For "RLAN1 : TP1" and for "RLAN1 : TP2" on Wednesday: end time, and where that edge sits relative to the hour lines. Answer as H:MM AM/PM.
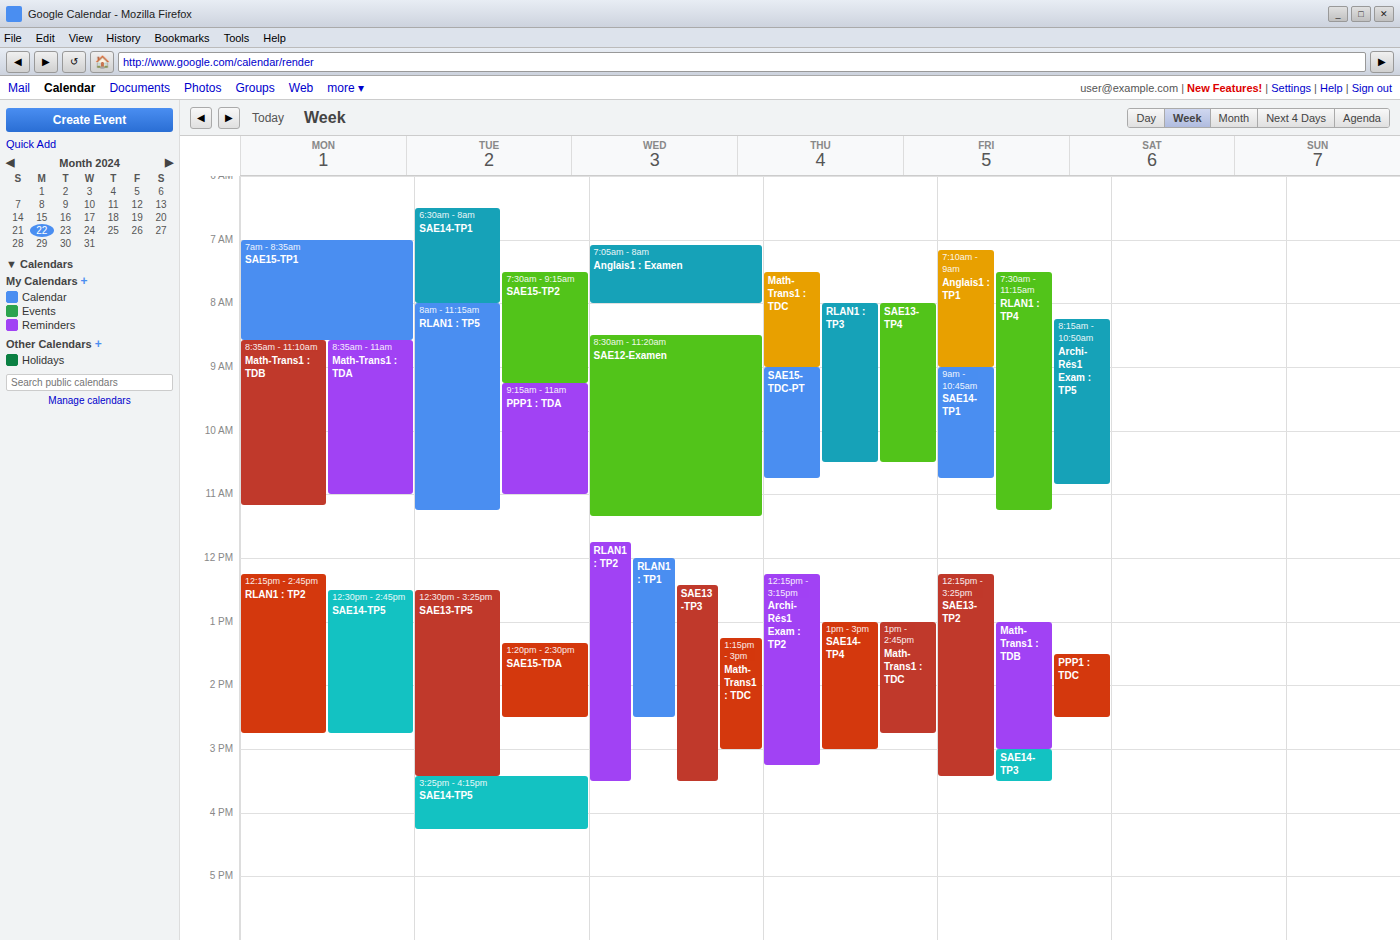
"RLAN1 : TP1": 2:30 PM, halfway between the 2 PM and 3 PM lines. "RLAN1 : TP2": 3:30 PM, halfway between the 3 PM and 4 PM lines.